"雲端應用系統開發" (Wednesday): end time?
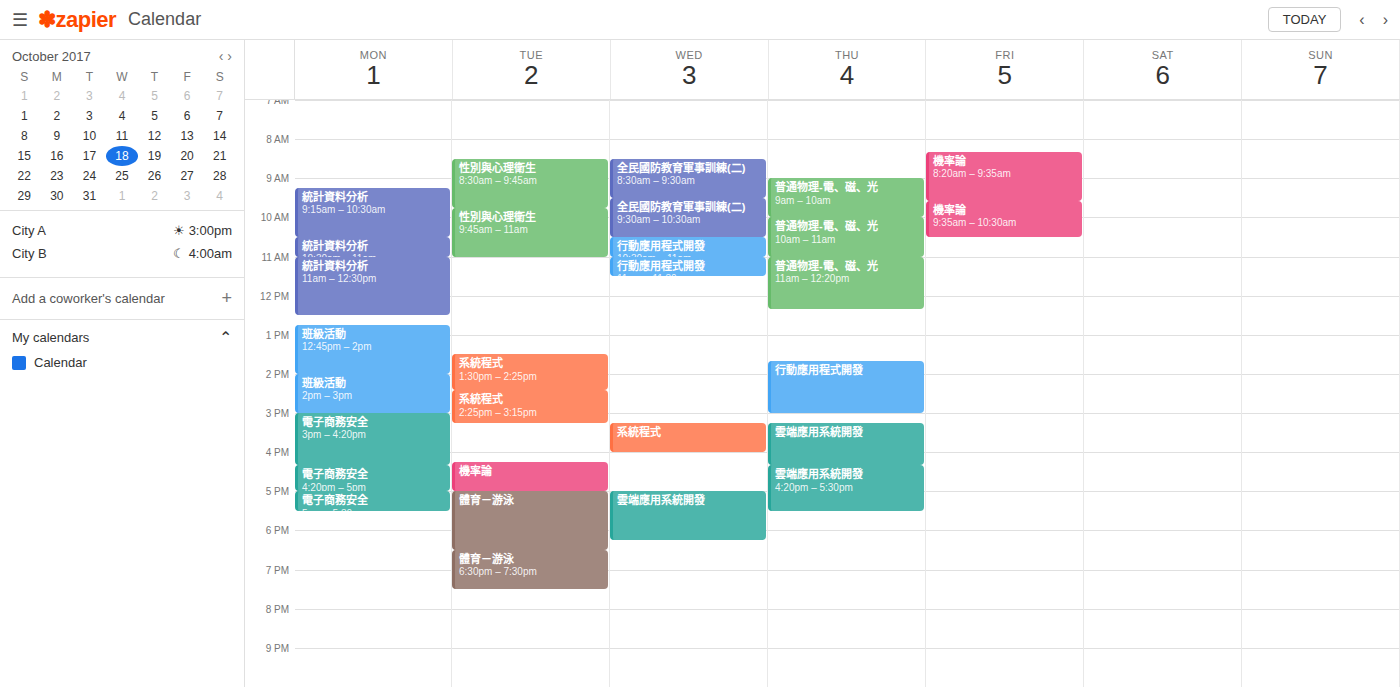
6:15 PM